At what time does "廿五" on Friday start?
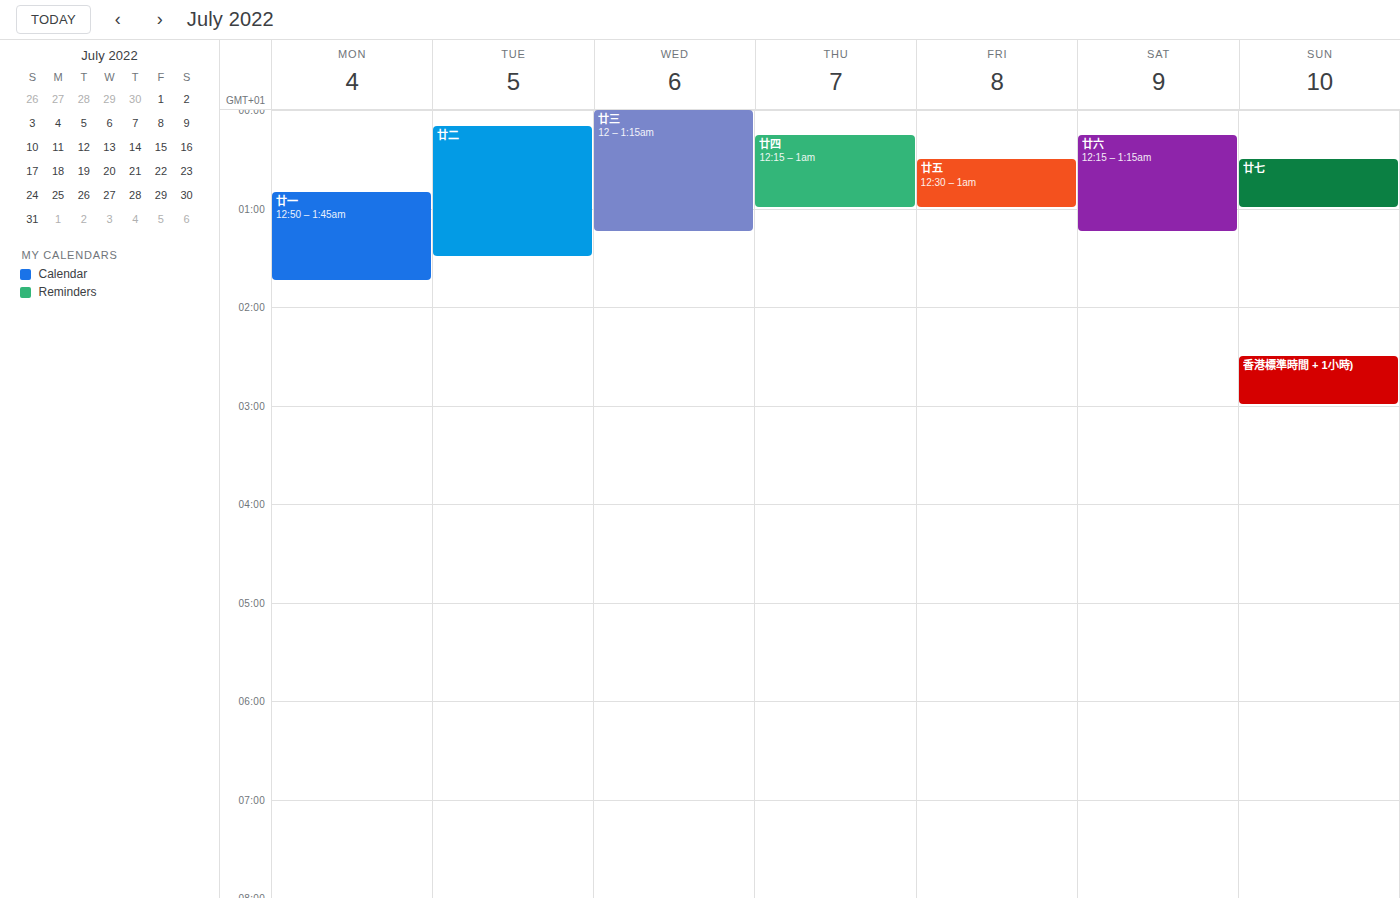
00:30